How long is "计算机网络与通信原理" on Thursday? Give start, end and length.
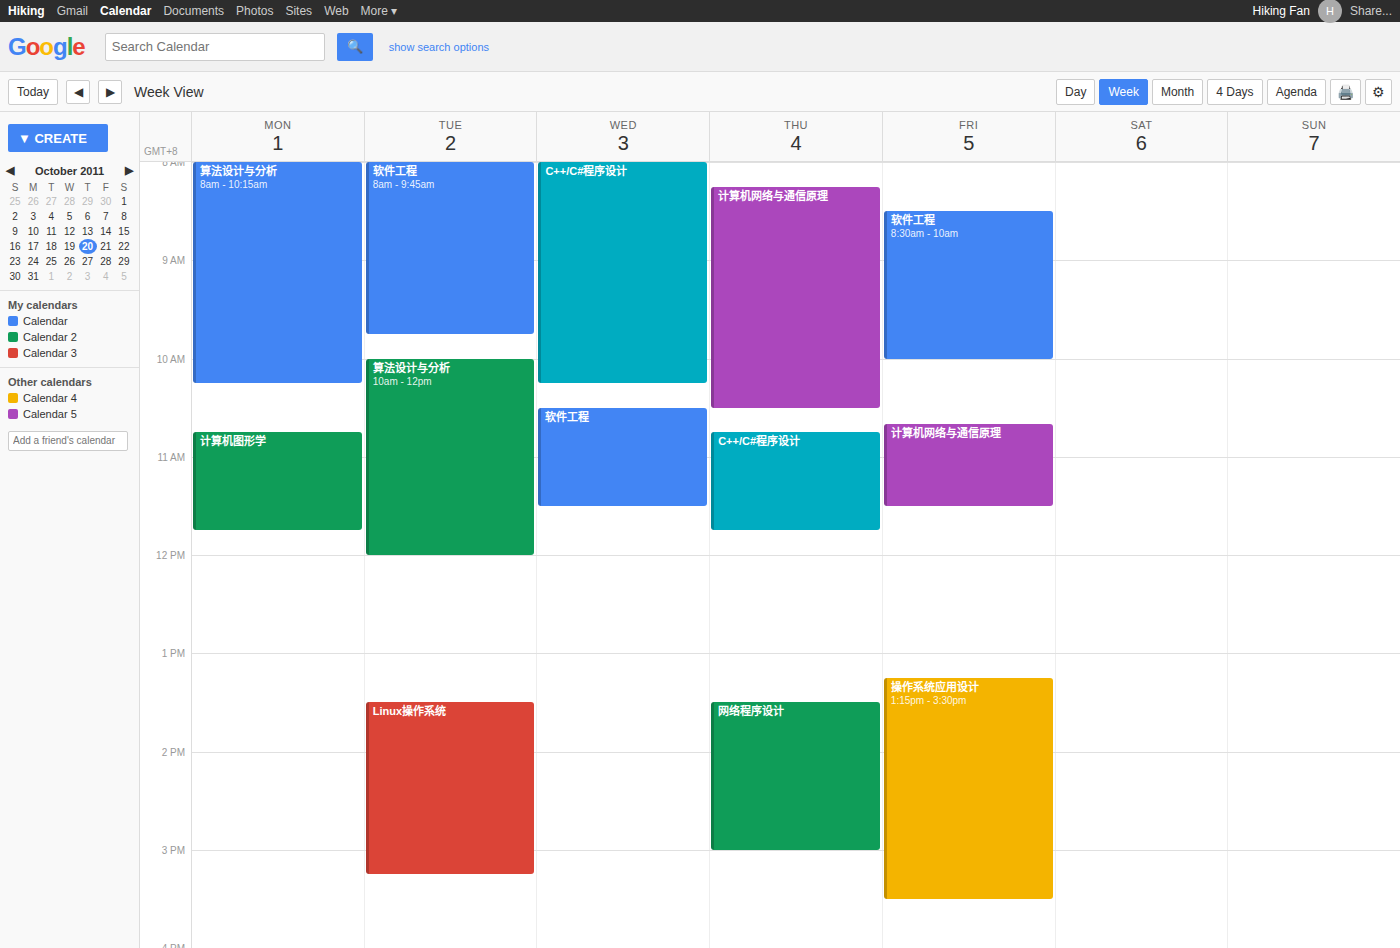
8:15 AM to 10:30 AM, 2 hours 15 minutes